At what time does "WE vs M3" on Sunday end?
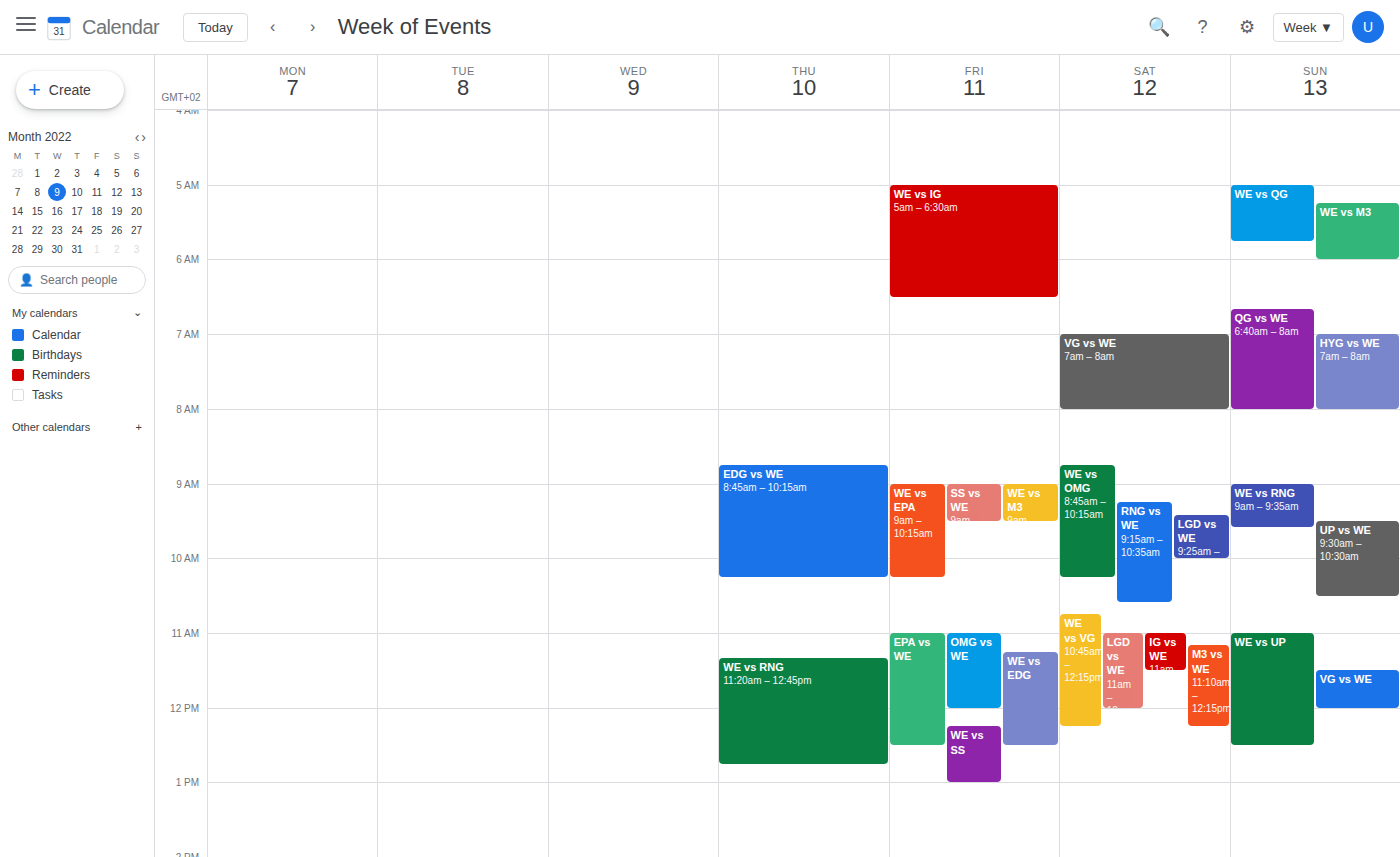
6:00 AM